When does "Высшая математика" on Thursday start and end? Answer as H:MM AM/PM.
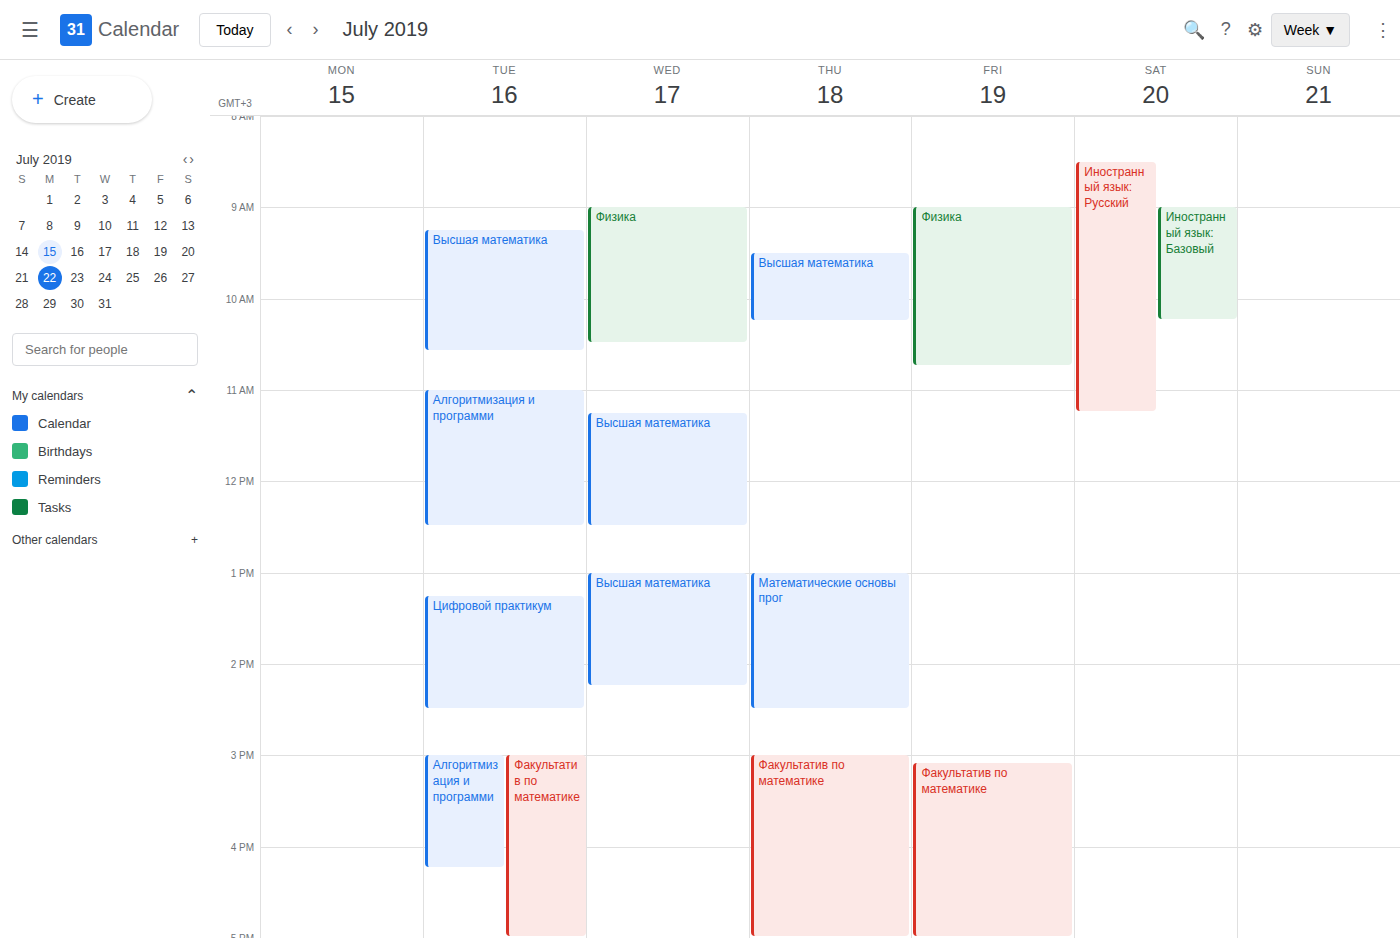
9:30 AM to 10:15 AM